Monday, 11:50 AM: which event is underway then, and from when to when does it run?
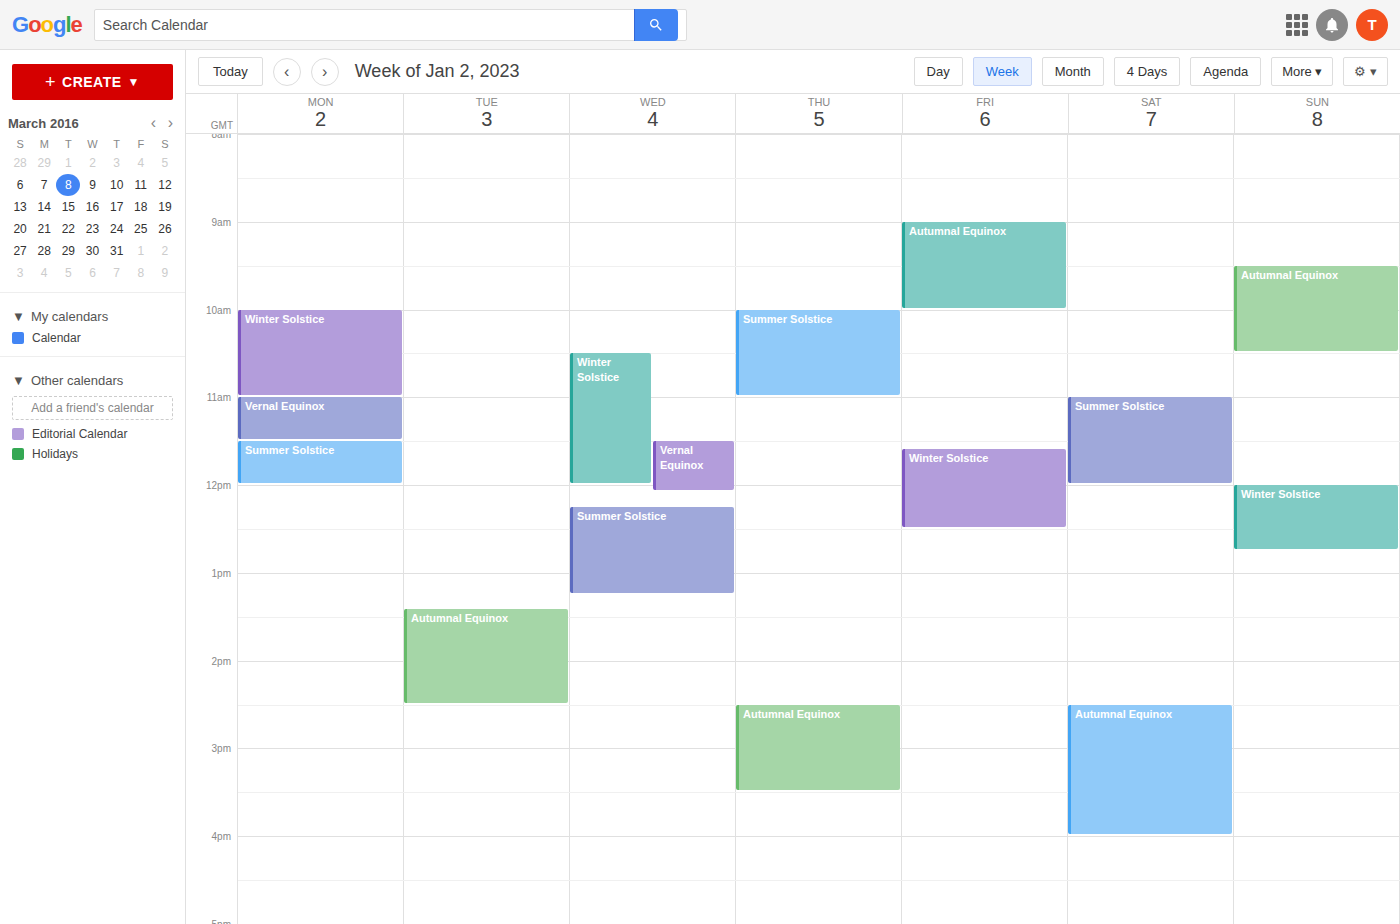
"Summer Solstice", 11:30 AM to 12:00 PM